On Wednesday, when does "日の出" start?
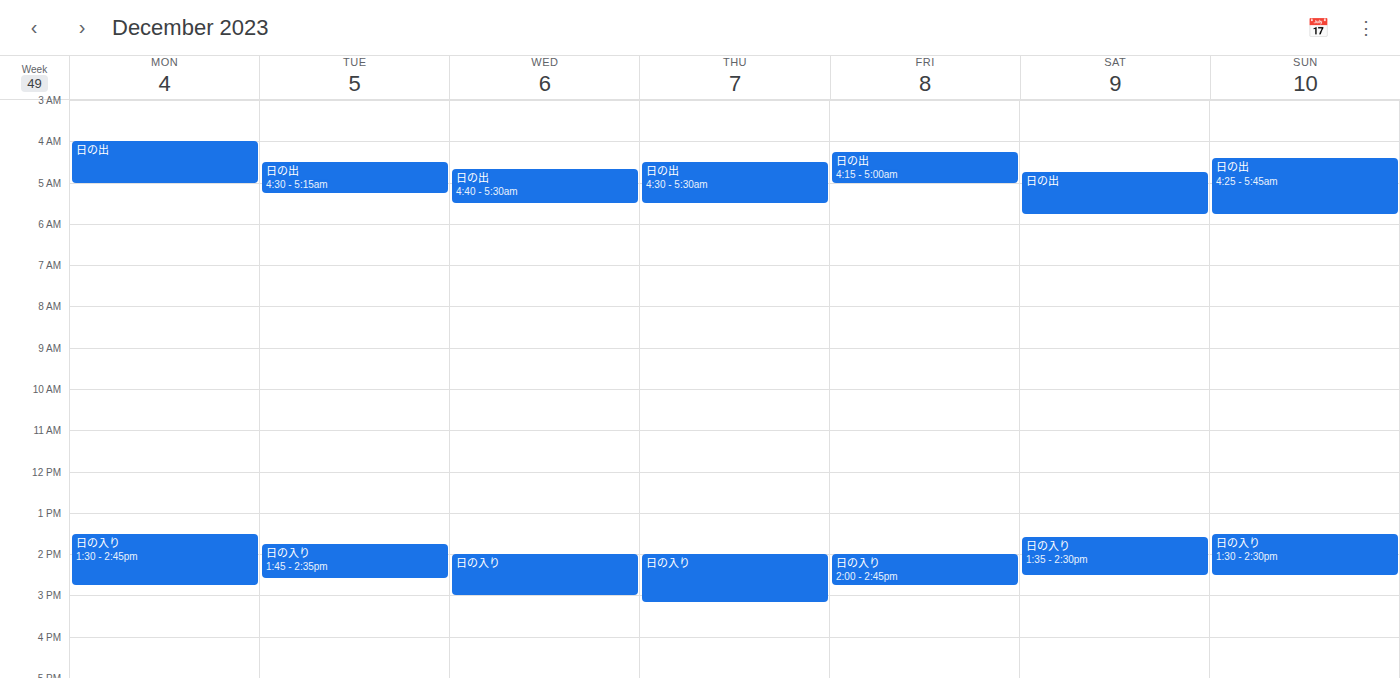
4:40 AM